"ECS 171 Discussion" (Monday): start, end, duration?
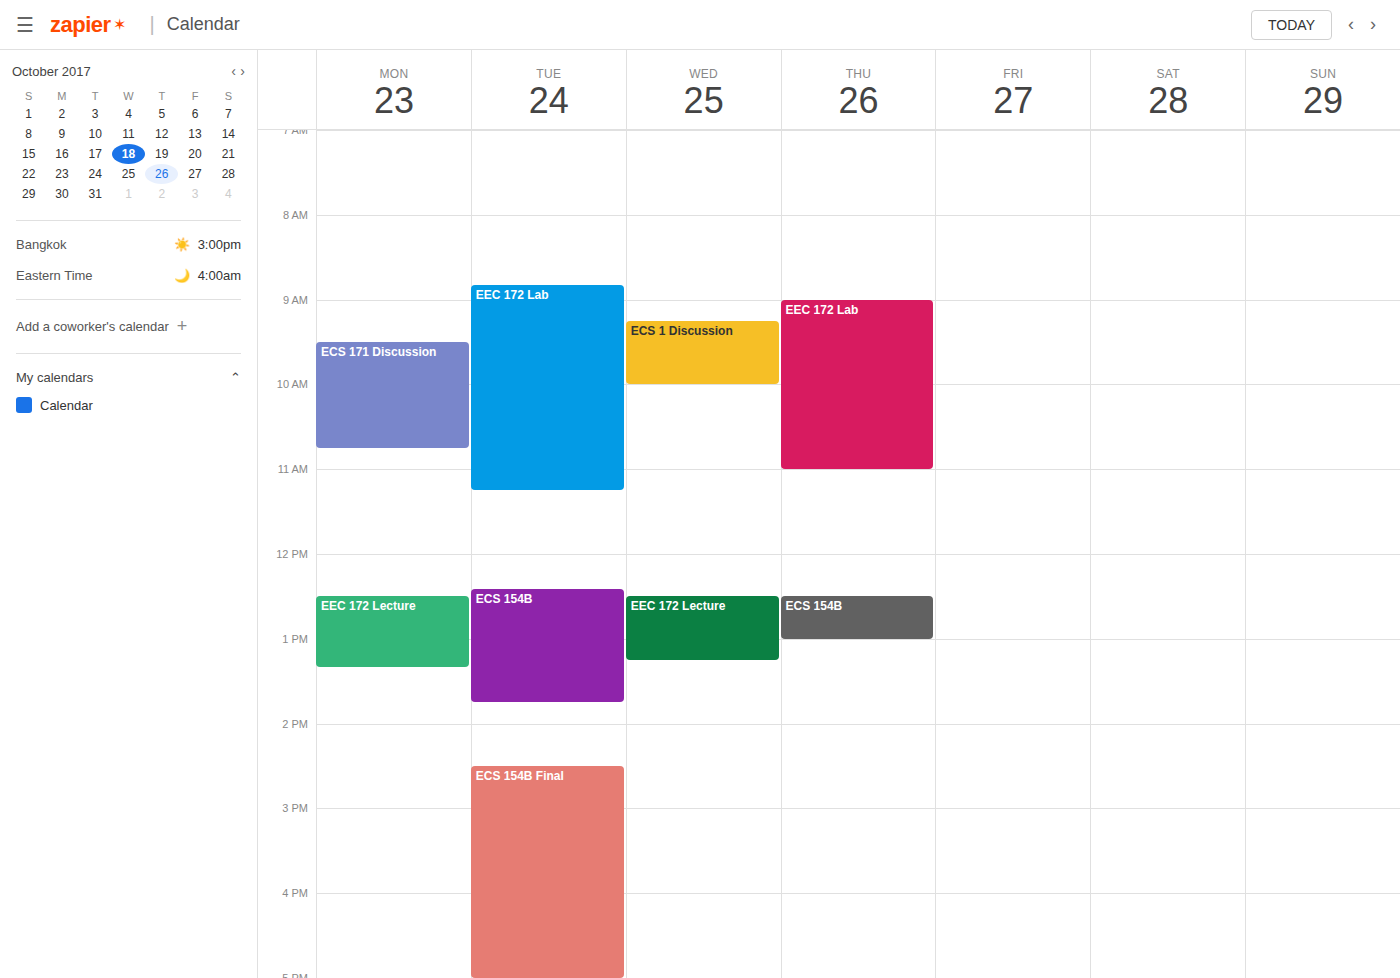
9:30 AM to 10:45 AM, 1 hour 15 minutes